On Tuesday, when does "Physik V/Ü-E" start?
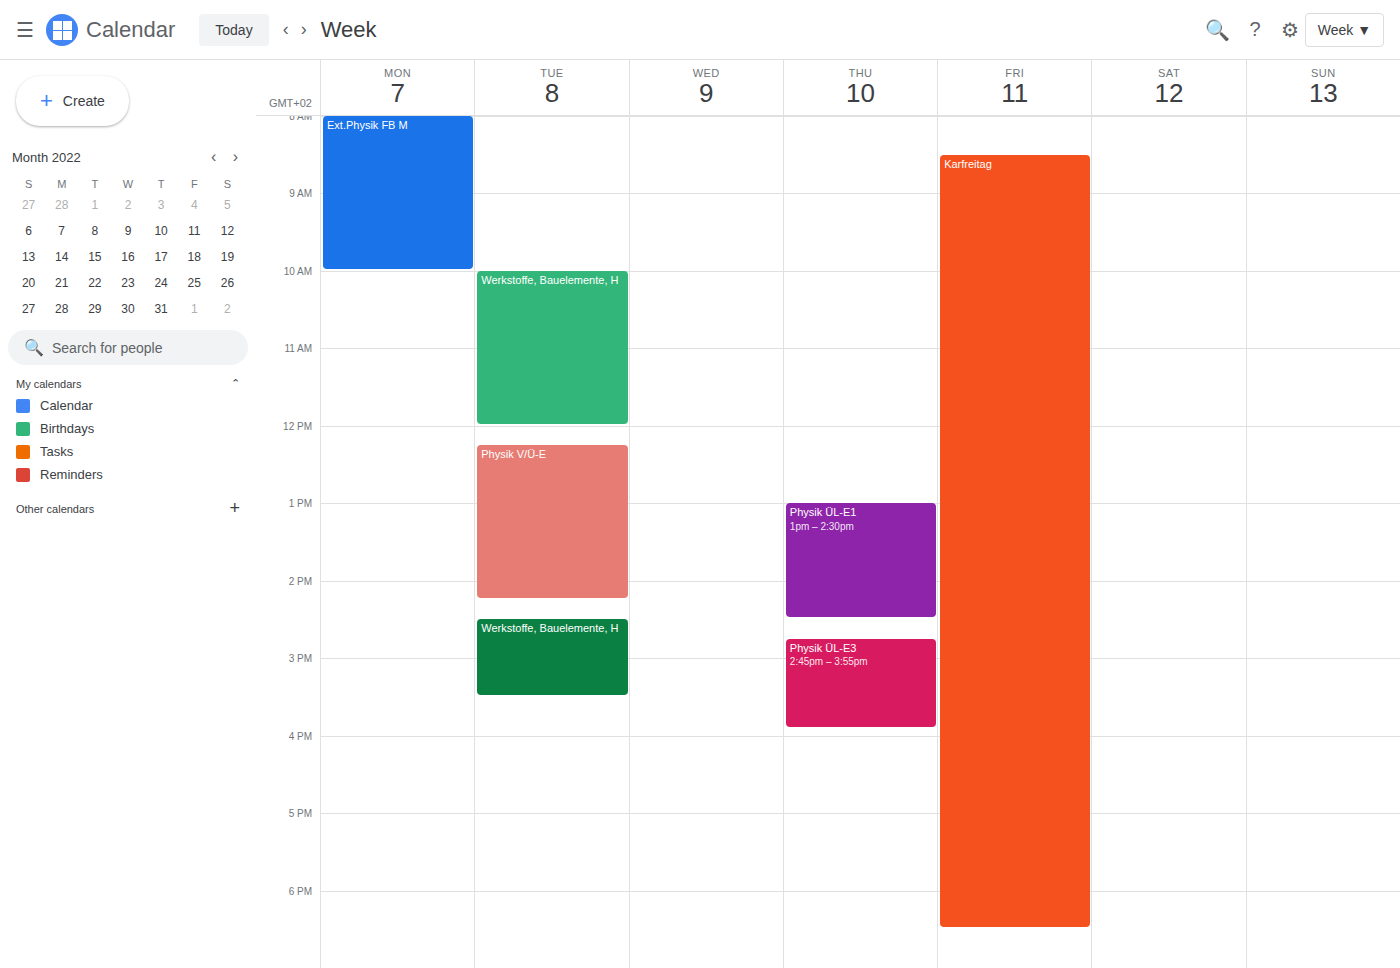
12:15 PM